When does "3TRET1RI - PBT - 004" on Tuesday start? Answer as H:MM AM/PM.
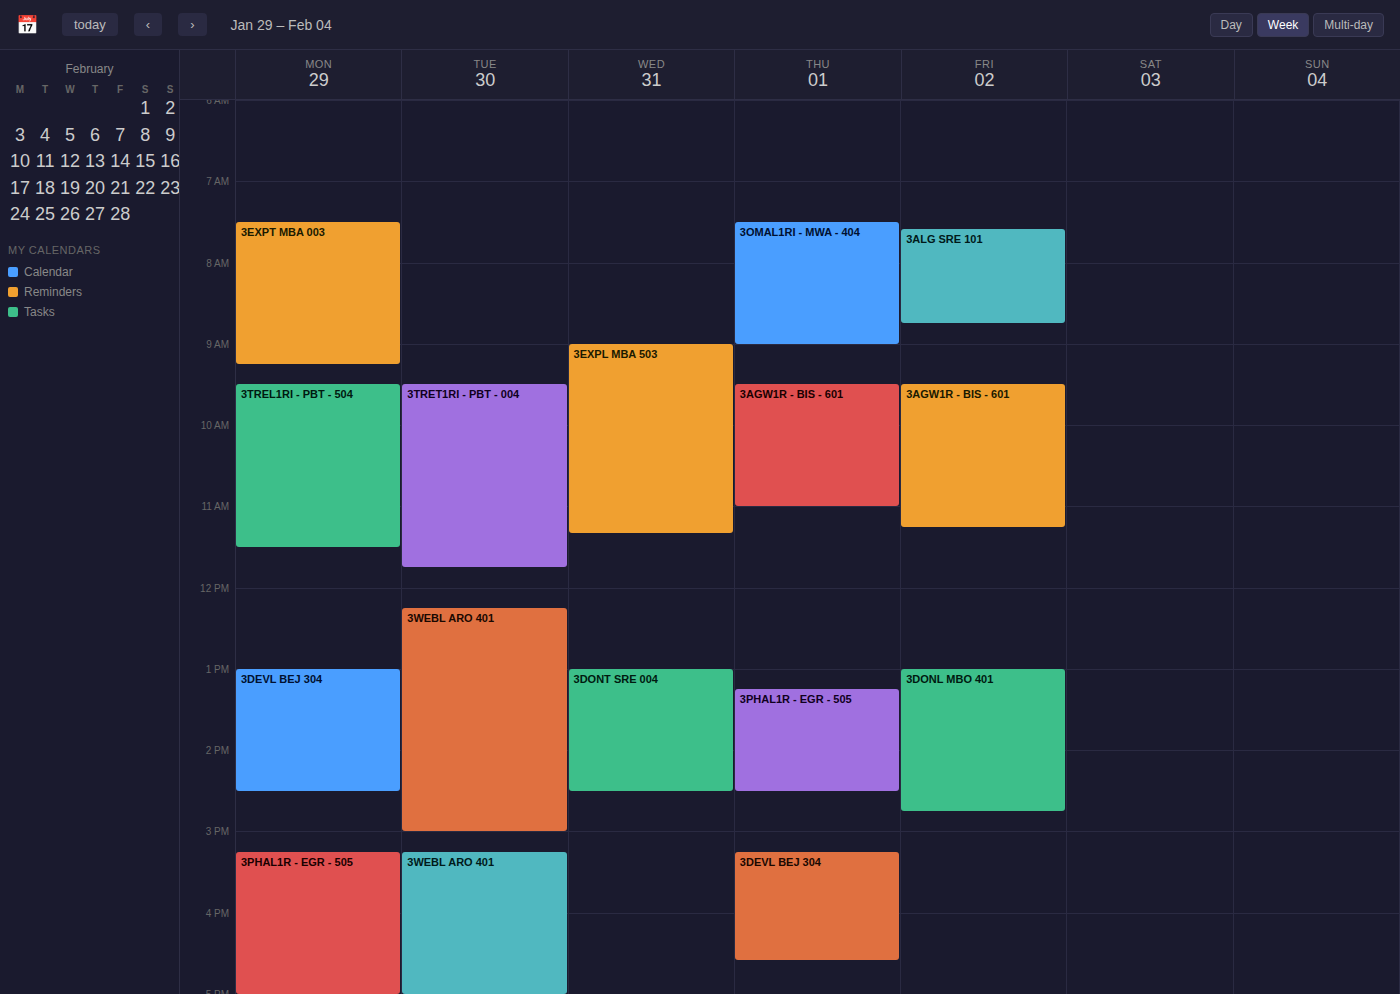
9:30 AM